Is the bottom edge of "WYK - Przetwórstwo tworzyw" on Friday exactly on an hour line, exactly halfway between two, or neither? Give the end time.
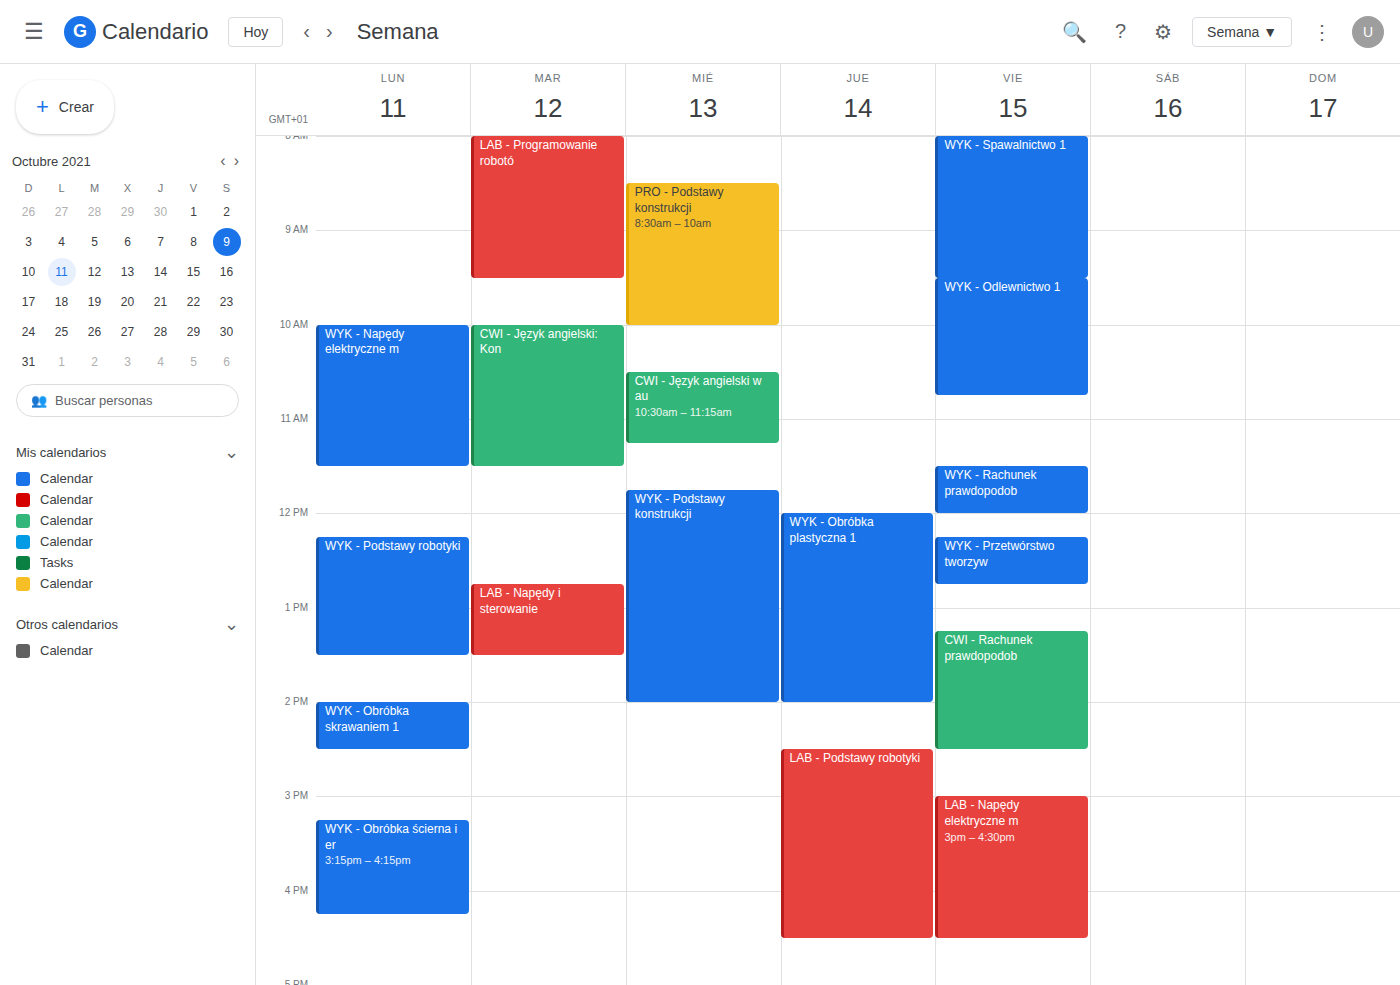
12:45 -- neither: three quarters of the way from the 12:00 line to the 13:00 line.